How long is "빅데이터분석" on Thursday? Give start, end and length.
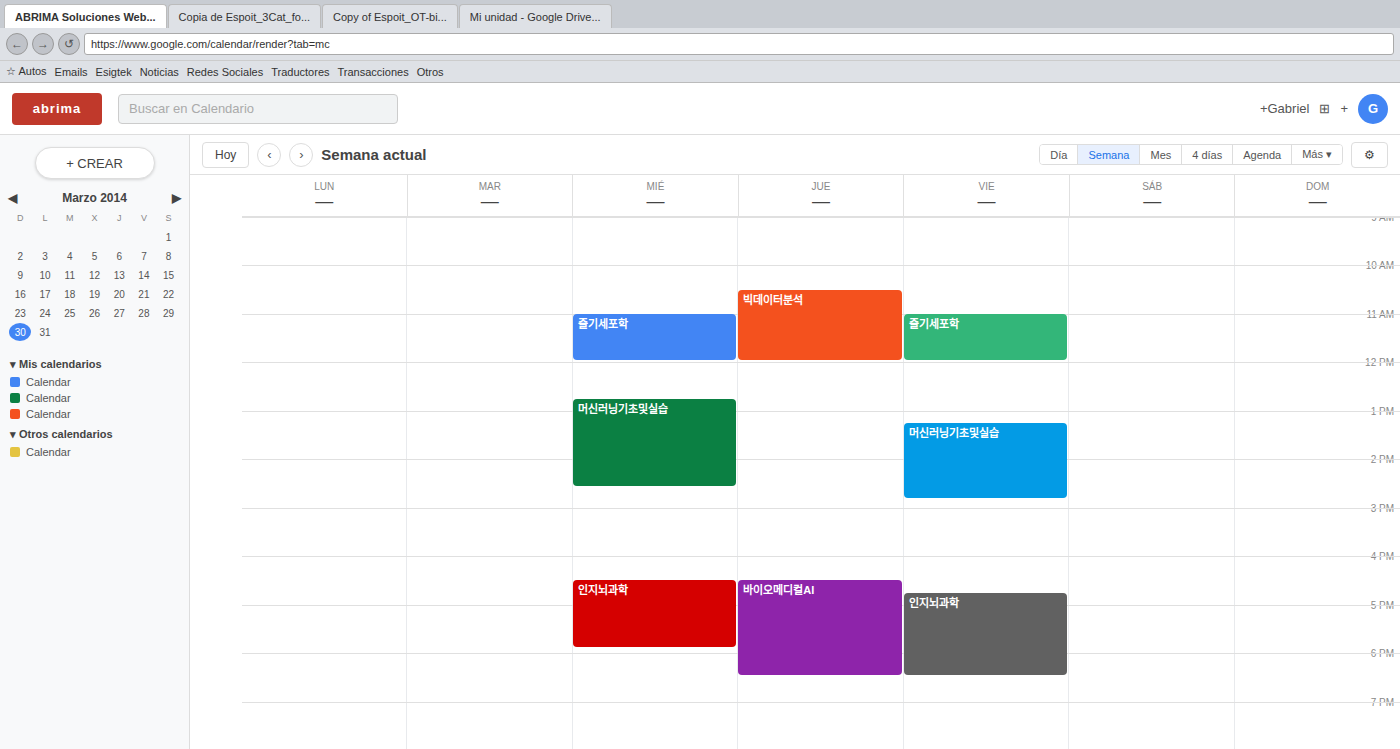
10:30 AM to 12:00 PM, 1 hour 30 minutes